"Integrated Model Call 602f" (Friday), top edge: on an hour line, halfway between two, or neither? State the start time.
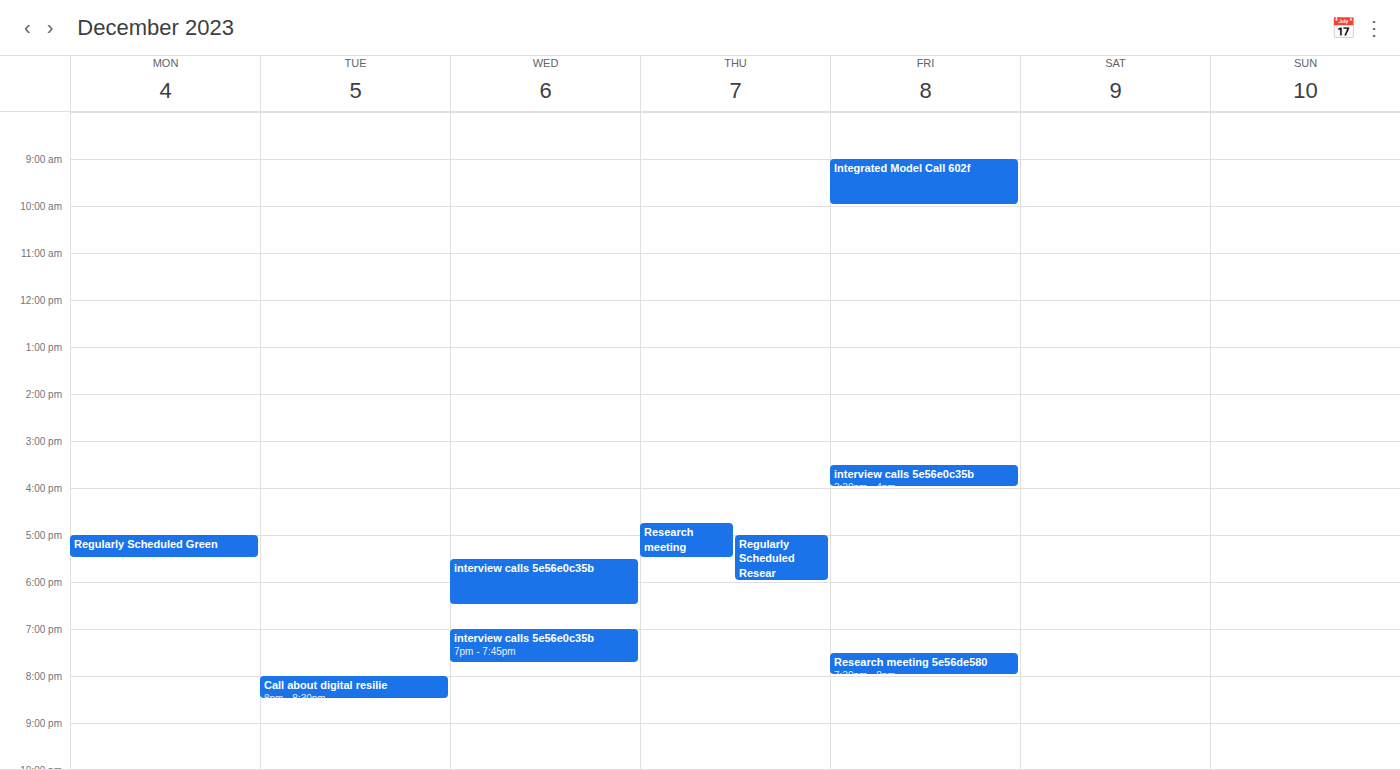
9:00 AM -- exactly on the 9 AM line.